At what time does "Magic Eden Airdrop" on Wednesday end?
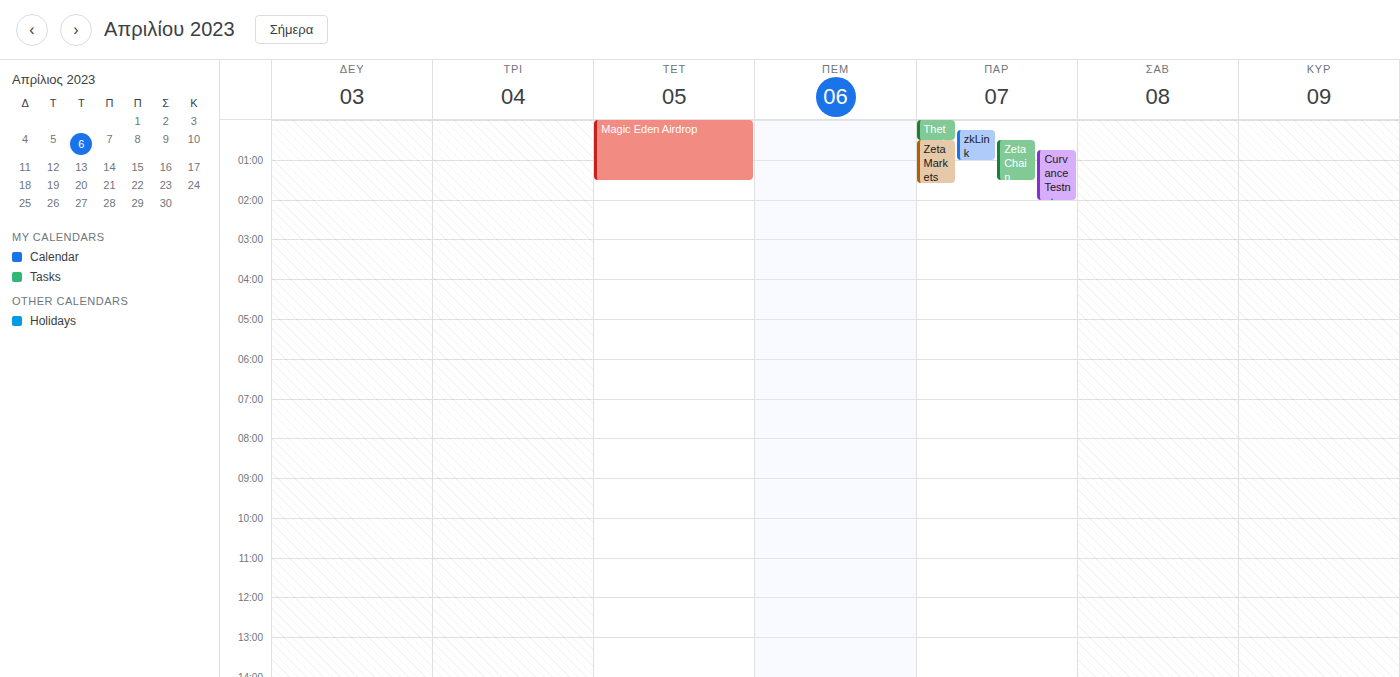
1:30 AM